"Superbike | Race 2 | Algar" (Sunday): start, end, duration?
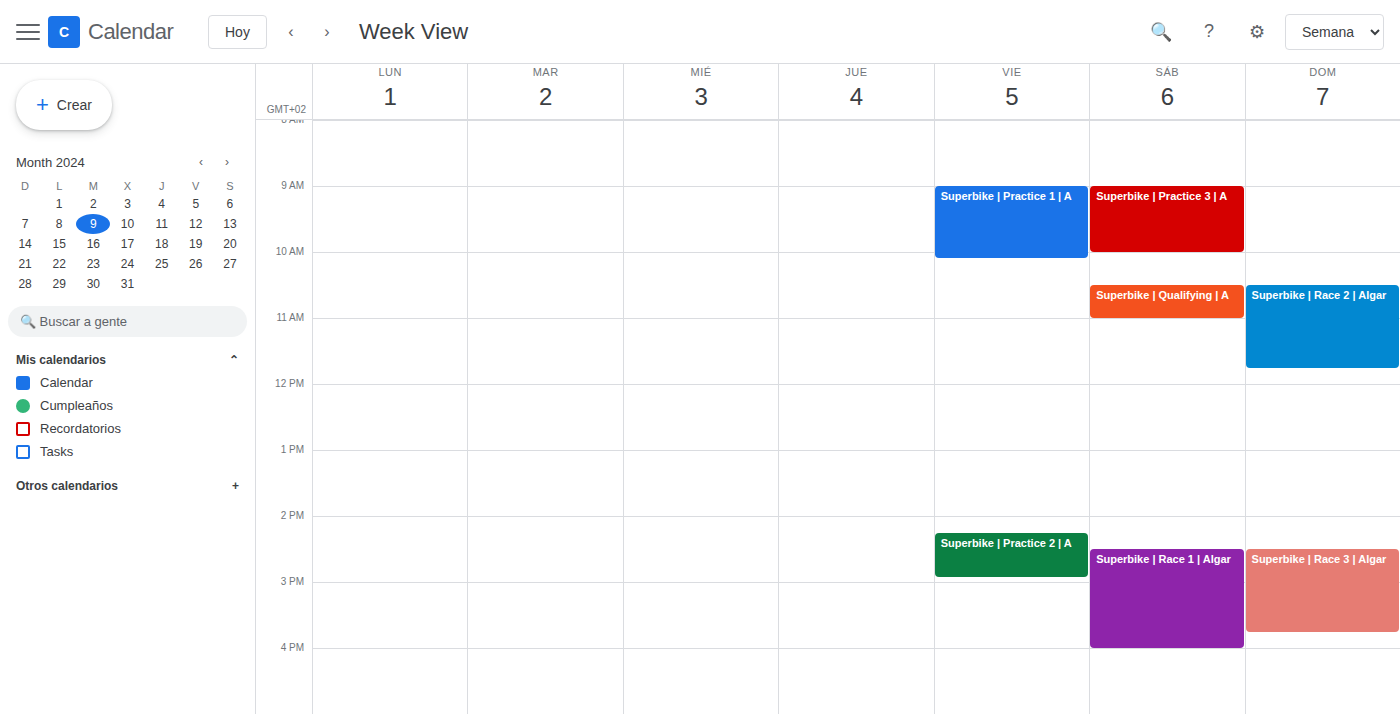
10:30 AM to 11:45 AM, 1 hour 15 minutes